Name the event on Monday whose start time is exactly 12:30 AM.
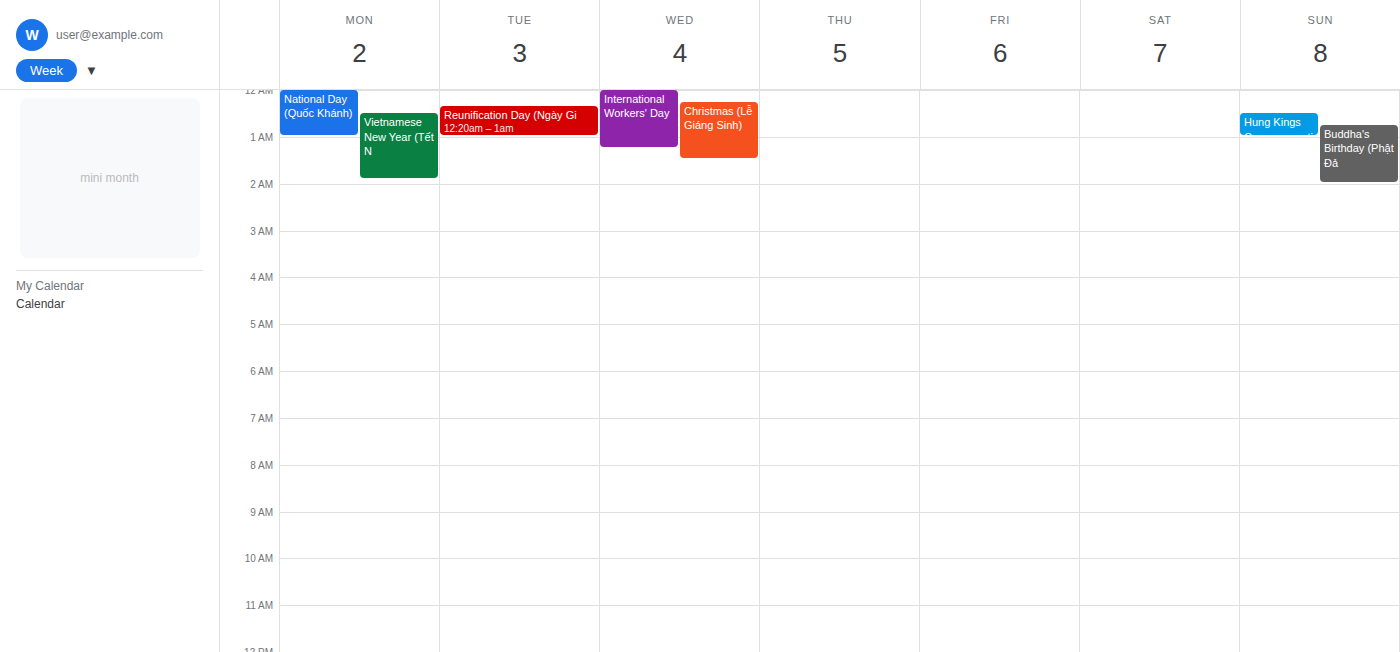
"Vietnamese New Year (Tết N"